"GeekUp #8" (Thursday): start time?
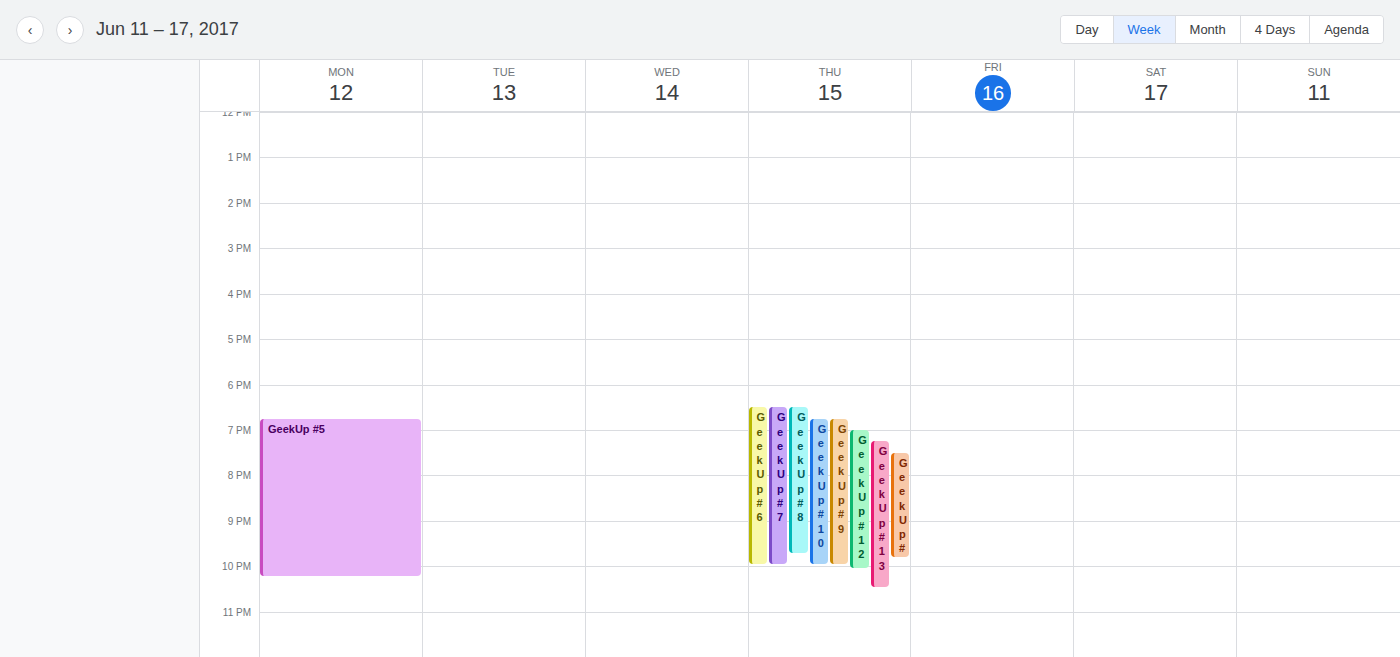
6:30 PM